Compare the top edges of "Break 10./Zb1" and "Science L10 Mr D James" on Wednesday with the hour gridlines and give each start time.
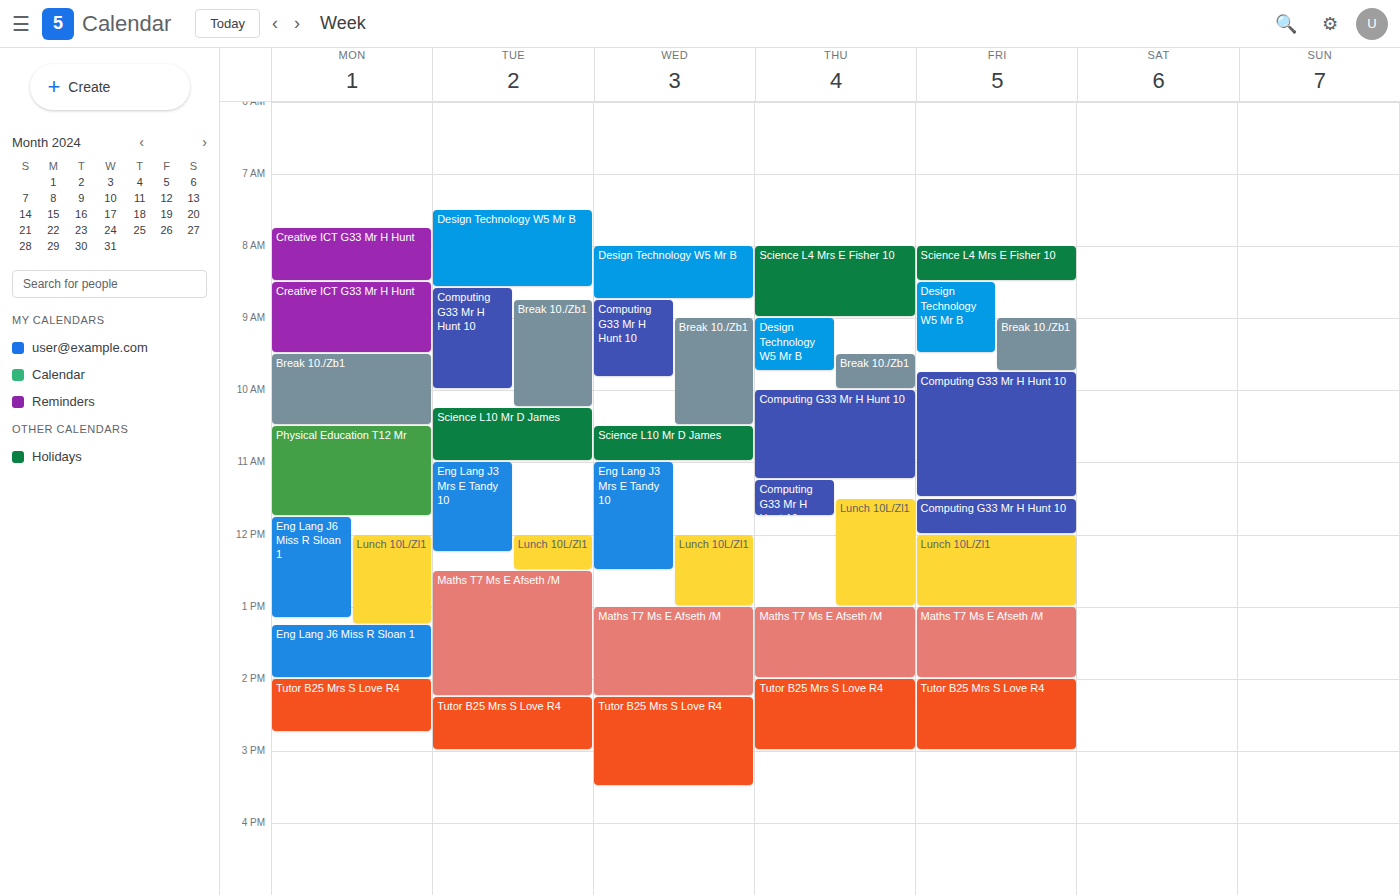
"Break 10./Zb1": 09:00, exactly on the 09:00 line. "Science L10 Mr D James": 10:30, halfway between the 10:00 and 11:00 lines.